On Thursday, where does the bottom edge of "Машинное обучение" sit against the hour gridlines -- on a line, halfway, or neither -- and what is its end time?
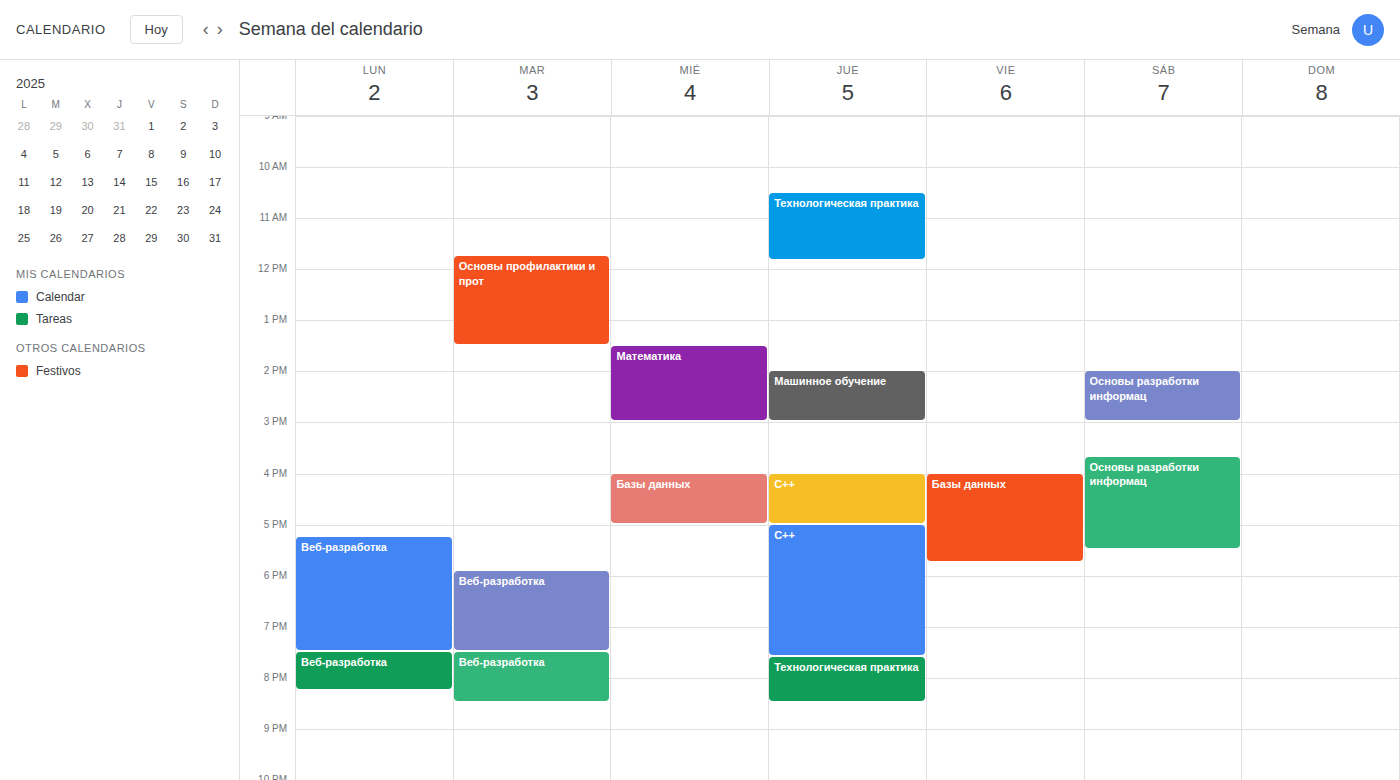
3:00 PM -- exactly on the 3 PM line.